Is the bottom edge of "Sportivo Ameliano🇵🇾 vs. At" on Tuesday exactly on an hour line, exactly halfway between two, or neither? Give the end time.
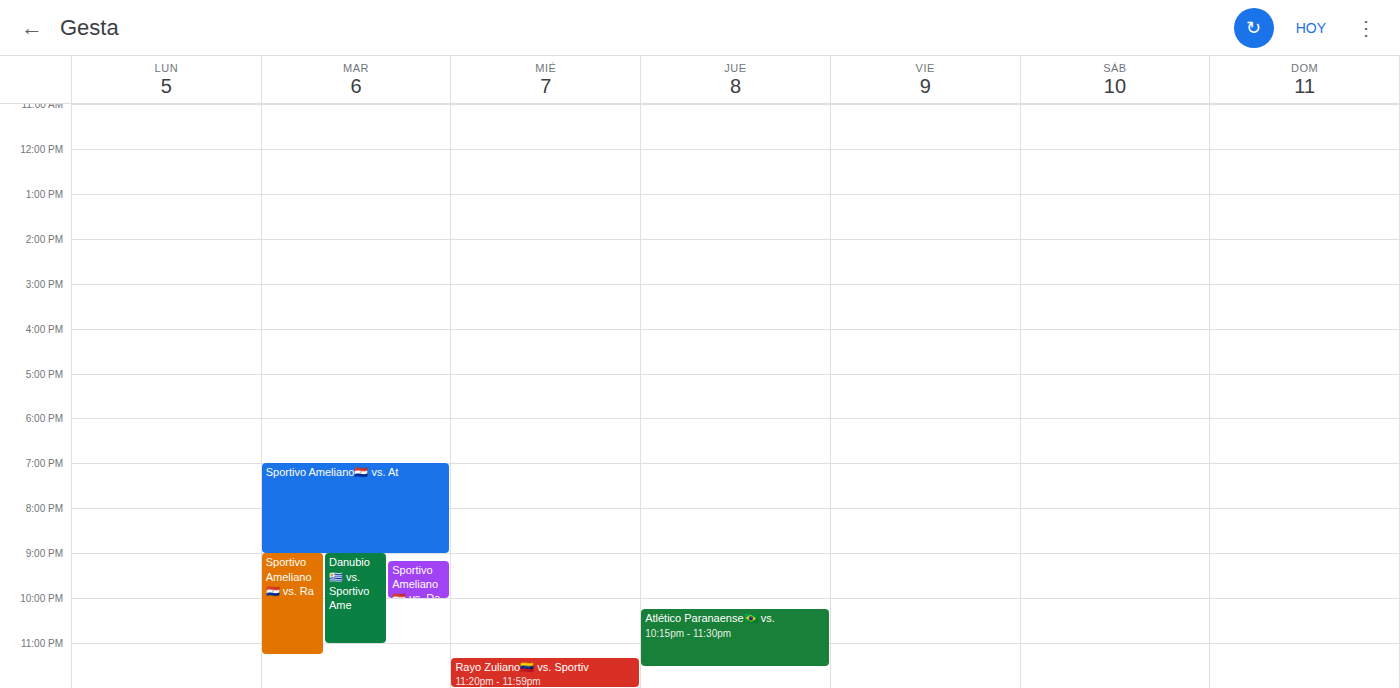
9:00 PM -- exactly on the 9 PM line.